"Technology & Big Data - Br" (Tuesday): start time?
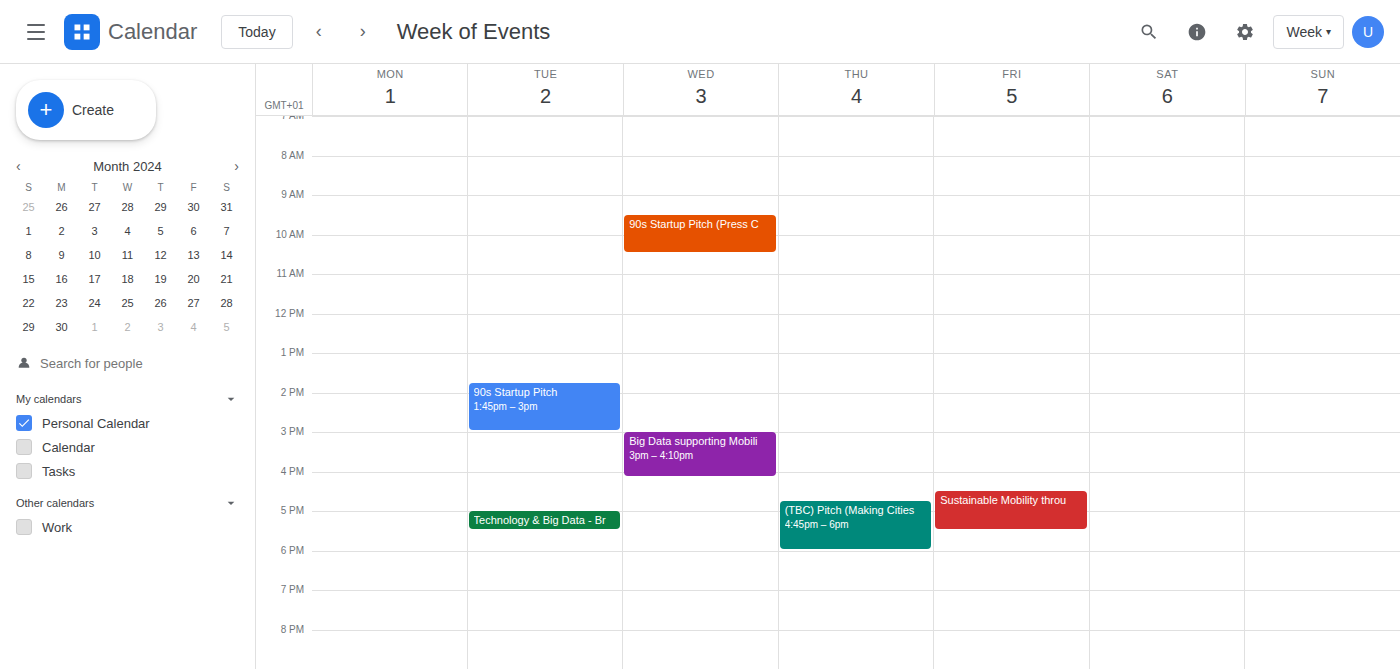
5:00 PM